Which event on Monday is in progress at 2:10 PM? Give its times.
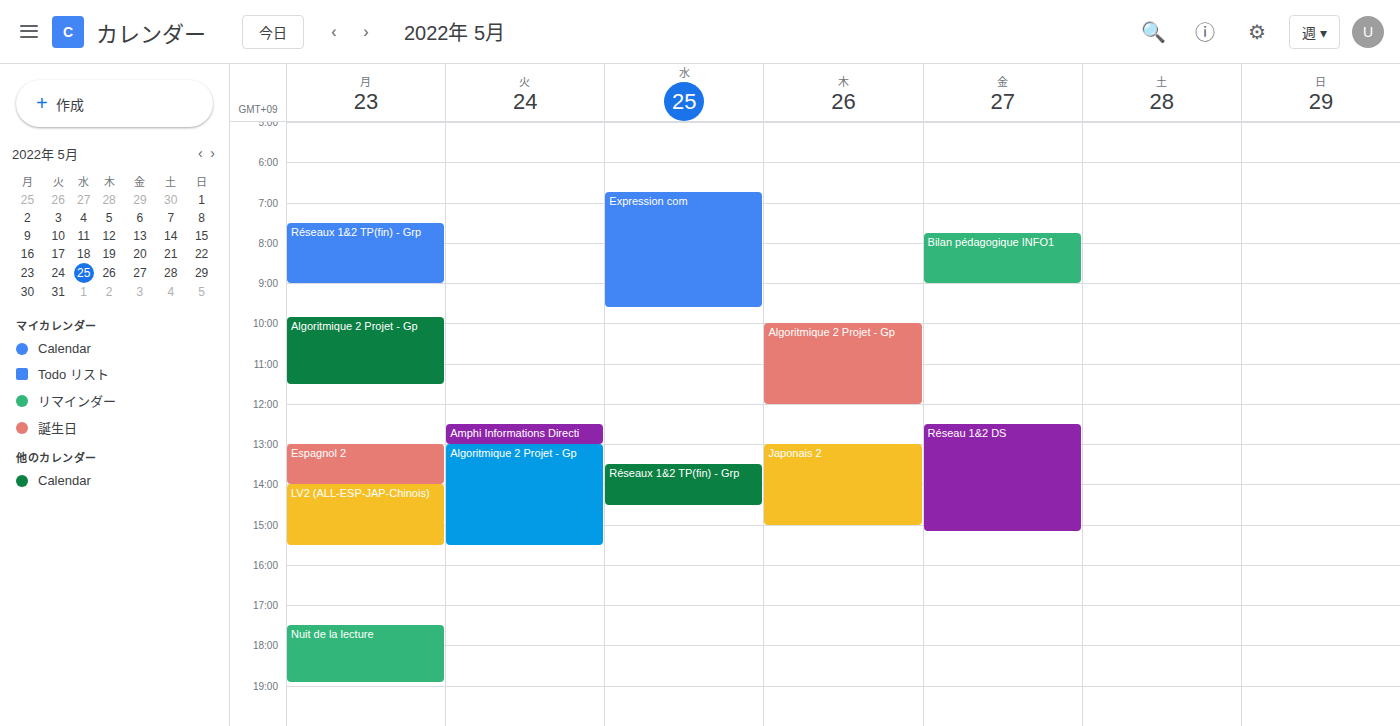
"LV2 (ALL-ESP-JAP-Chinois)", 2:00 PM to 3:30 PM